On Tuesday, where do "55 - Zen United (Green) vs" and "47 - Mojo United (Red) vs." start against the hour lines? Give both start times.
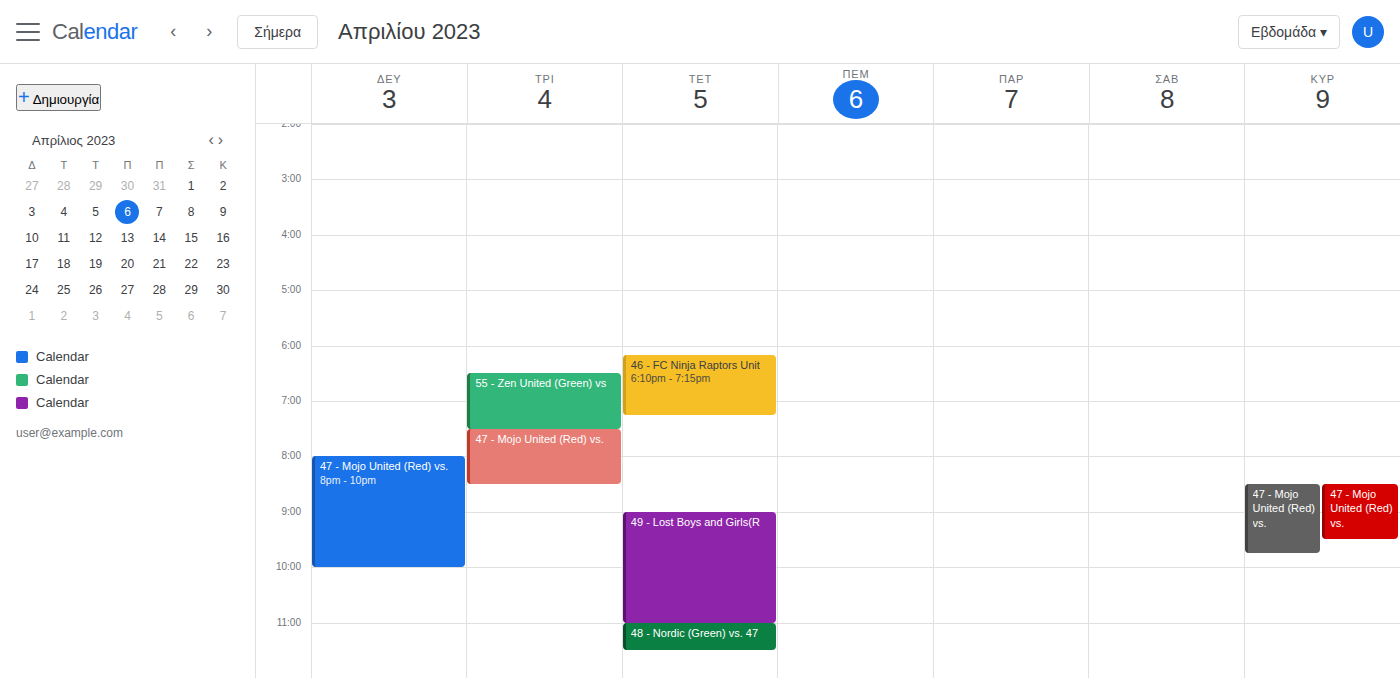
"55 - Zen United (Green) vs": 6:30 PM, halfway between the 6 PM and 7 PM lines. "47 - Mojo United (Red) vs.": 7:30 PM, halfway between the 7 PM and 8 PM lines.